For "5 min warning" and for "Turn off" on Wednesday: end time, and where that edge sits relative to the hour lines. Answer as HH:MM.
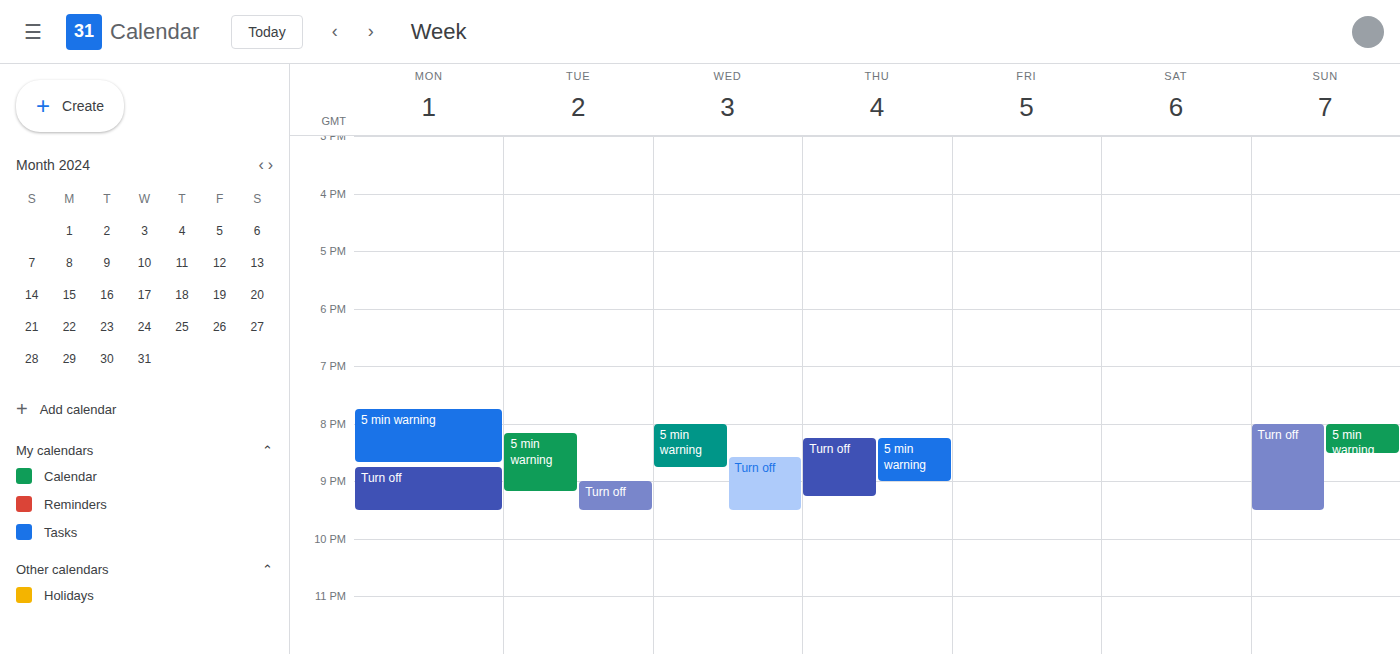
"5 min warning": 20:45, neither: three quarters of the way from the 20:00 line to the 21:00 line. "Turn off": 21:30, halfway between the 21:00 and 22:00 lines.